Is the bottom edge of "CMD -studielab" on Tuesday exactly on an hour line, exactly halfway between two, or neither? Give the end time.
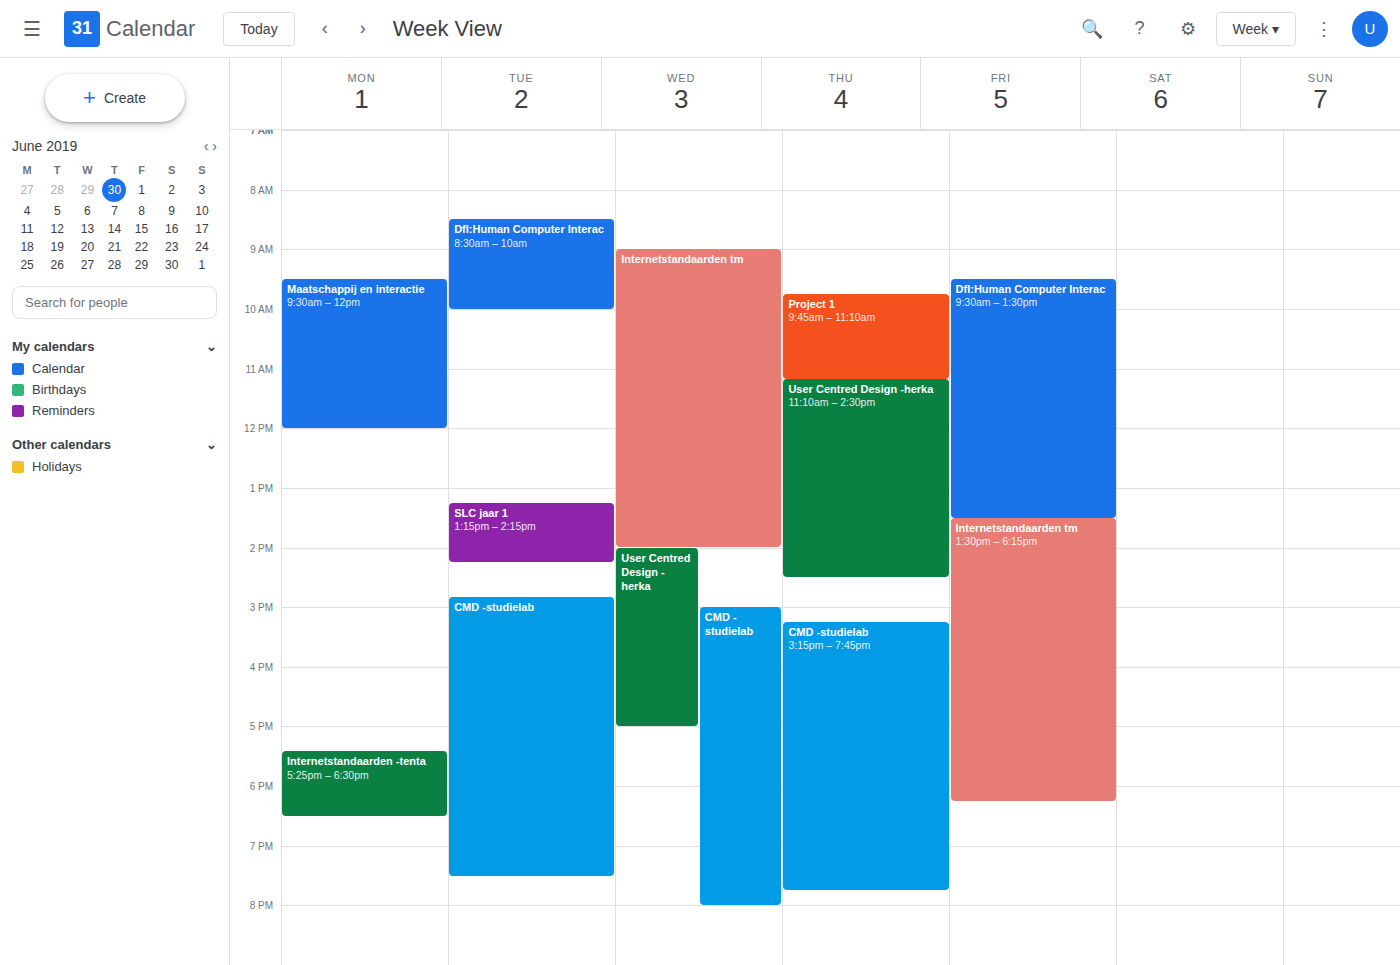
19:30 -- halfway between the 19:00 and 20:00 lines.